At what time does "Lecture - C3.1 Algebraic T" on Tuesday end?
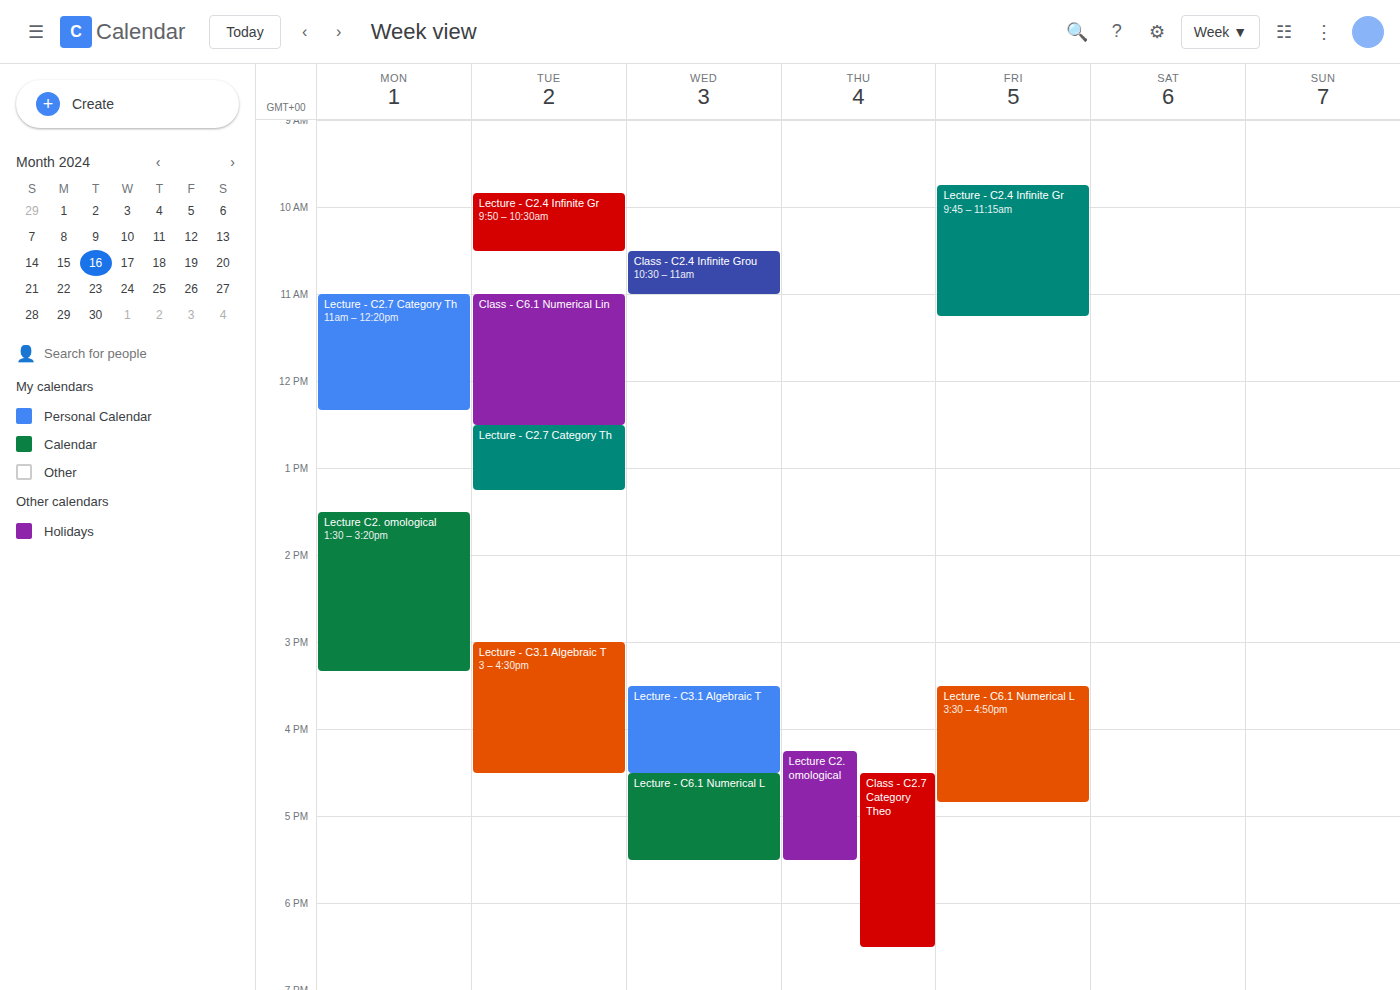
4:30 PM